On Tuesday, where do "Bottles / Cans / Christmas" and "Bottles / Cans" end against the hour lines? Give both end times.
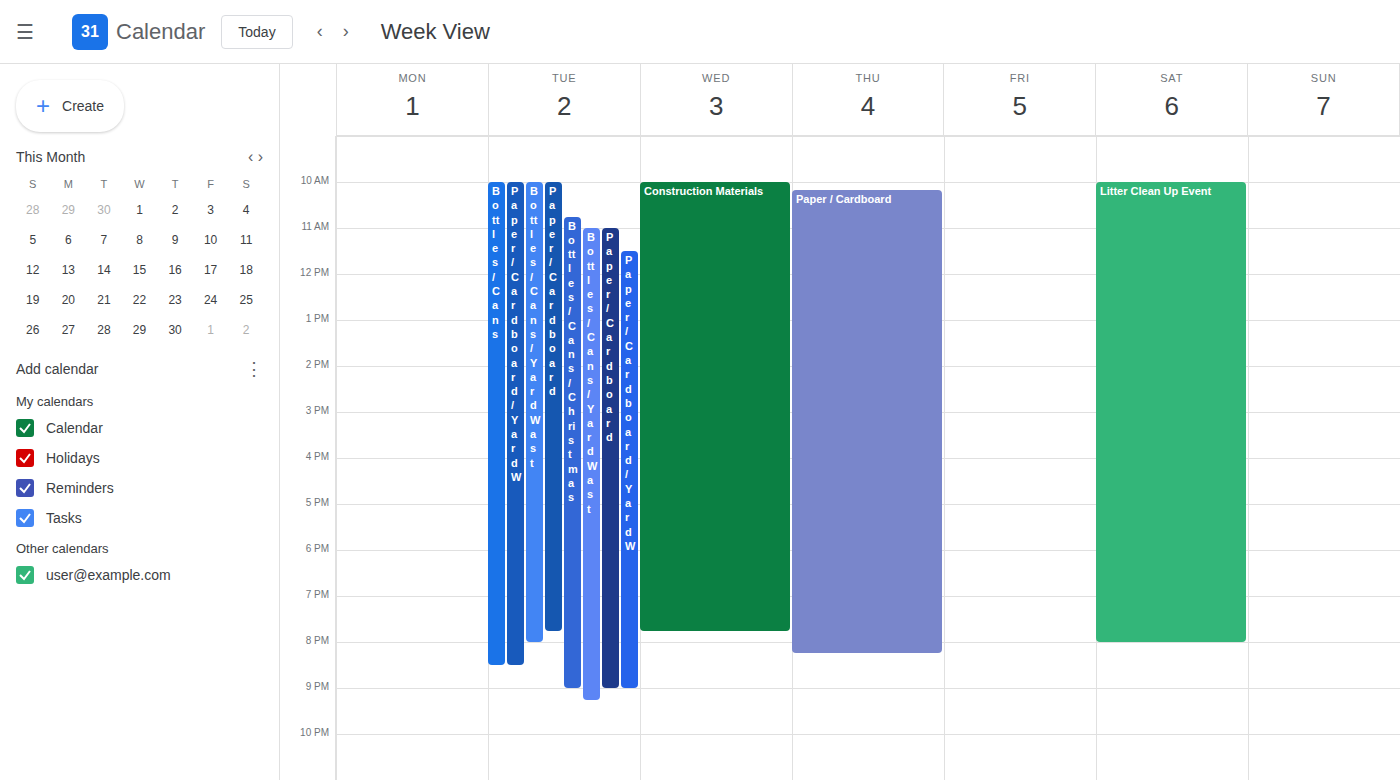
"Bottles / Cans / Christmas": 9:00 PM, exactly on the 9 PM line. "Bottles / Cans": 8:30 PM, halfway between the 8 PM and 9 PM lines.